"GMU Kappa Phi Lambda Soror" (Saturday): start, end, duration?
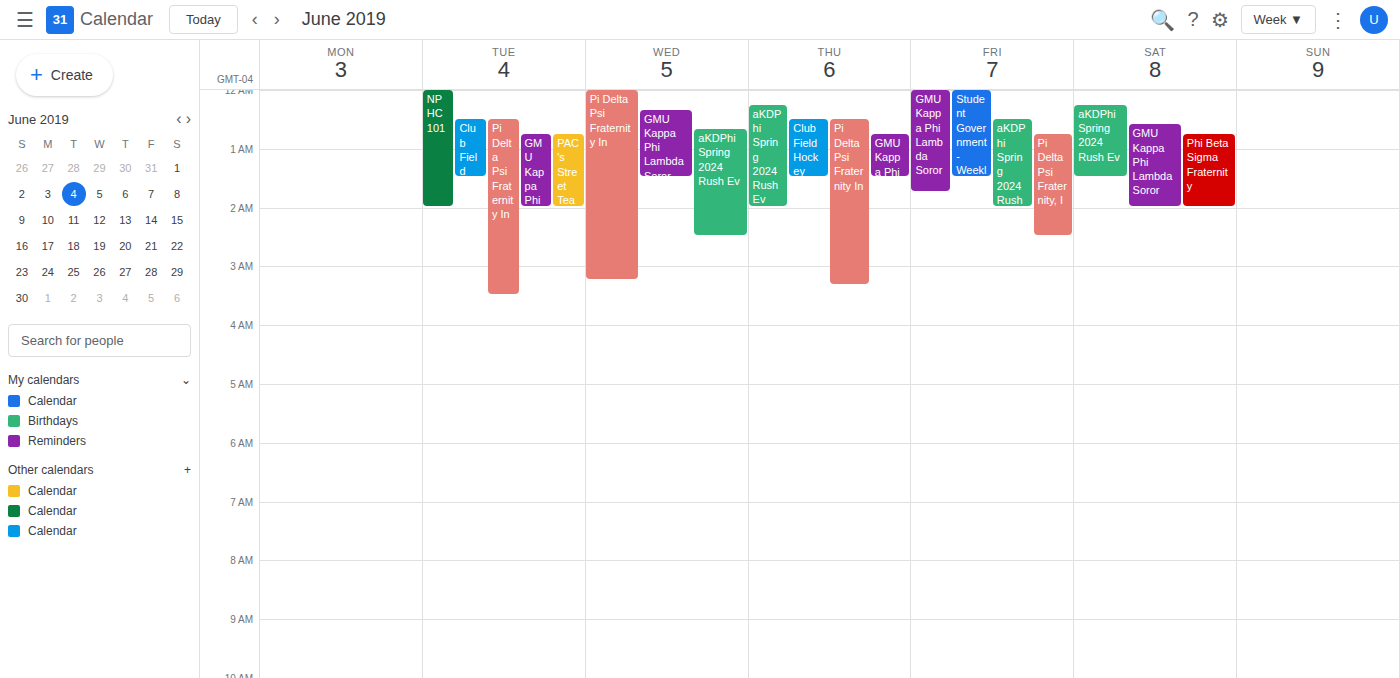
12:35 AM to 2:00 AM, 1 hour 25 minutes